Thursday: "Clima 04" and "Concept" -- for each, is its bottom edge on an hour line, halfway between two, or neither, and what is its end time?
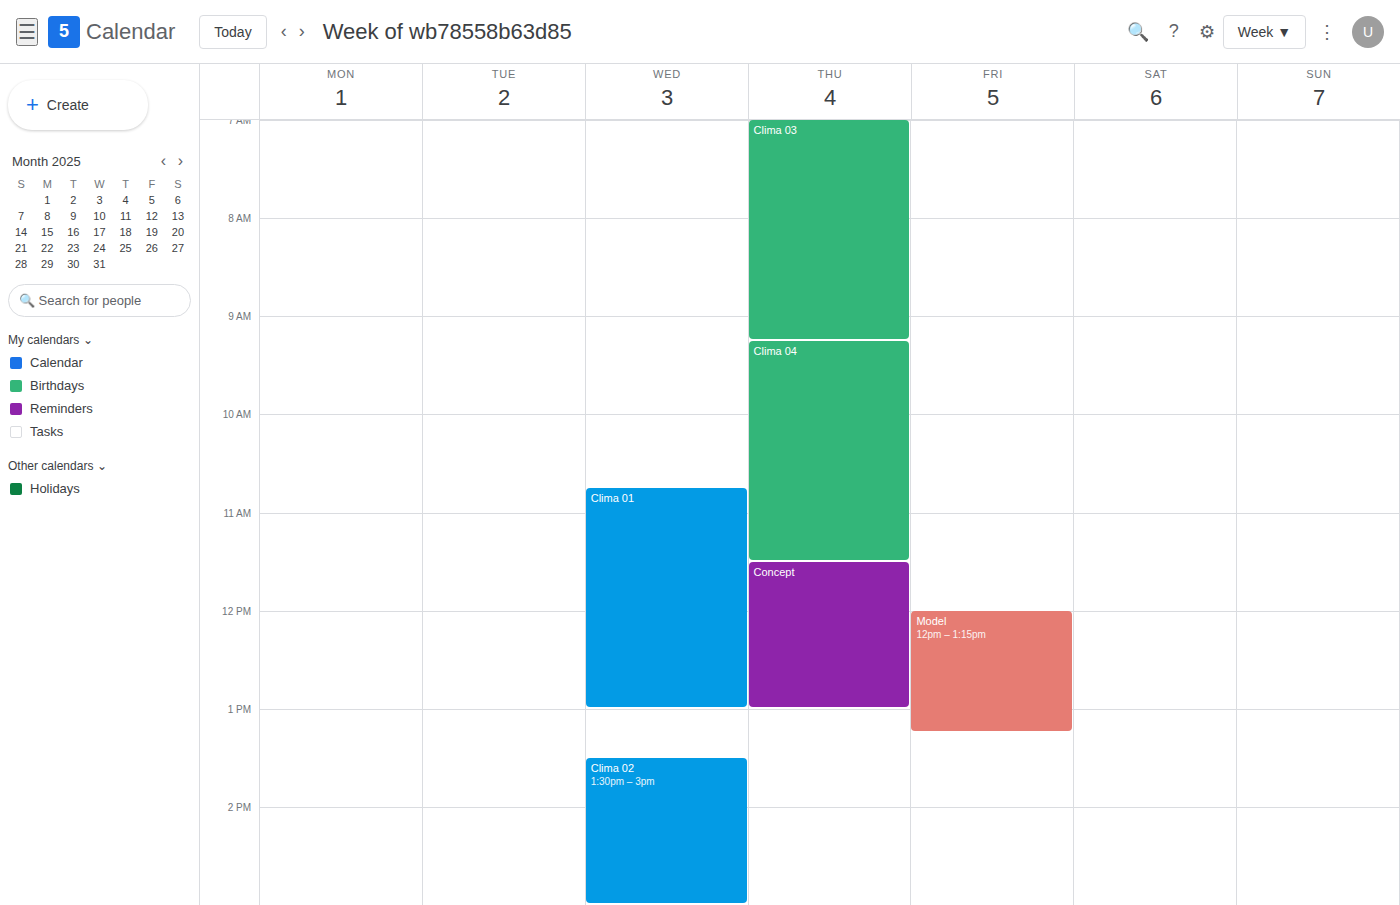
"Clima 04": 11:30 AM, halfway between the 11 AM and 12 PM lines. "Concept": 1:00 PM, exactly on the 1 PM line.